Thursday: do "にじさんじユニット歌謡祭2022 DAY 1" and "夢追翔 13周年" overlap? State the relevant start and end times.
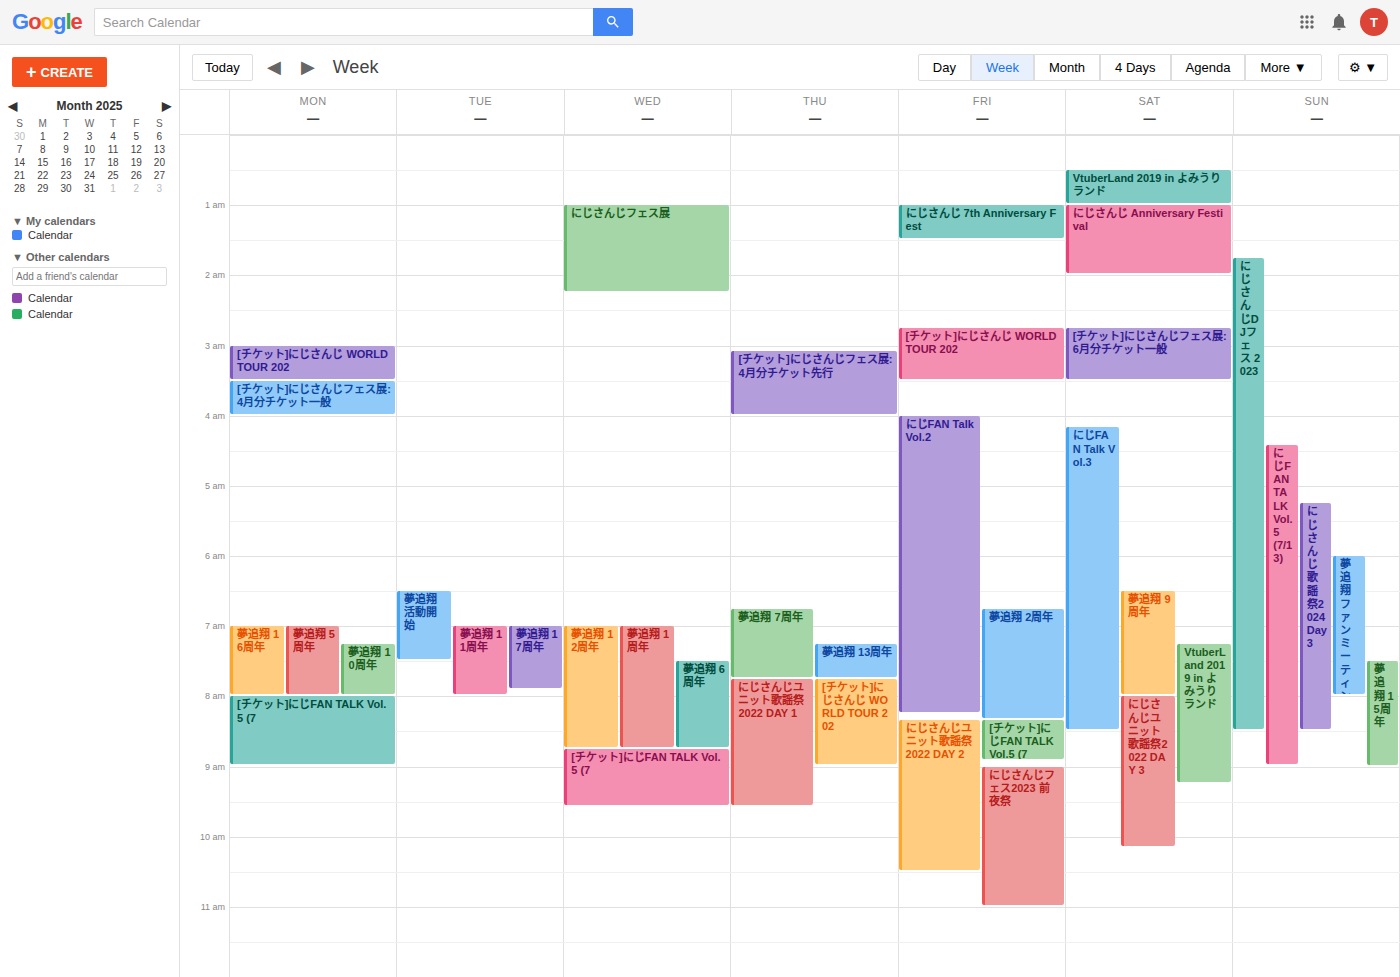
"夢追翔 13周年" ends at 7:45 AM, exactly when "にじさんじユニット歌謡祭2022 DAY 1" starts -- they touch but do not overlap.